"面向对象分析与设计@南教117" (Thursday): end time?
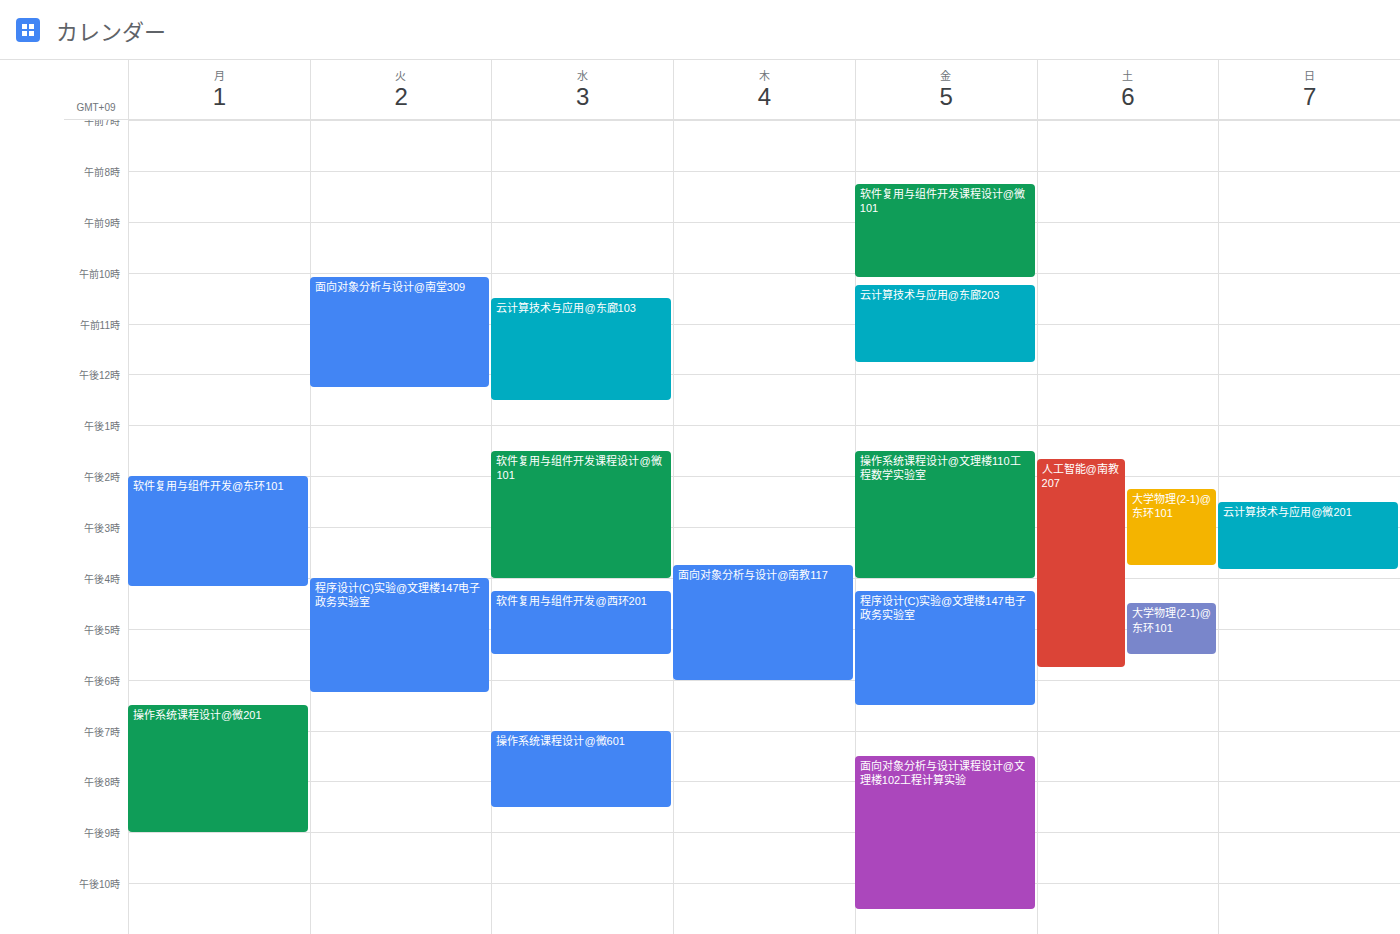
6:00 PM